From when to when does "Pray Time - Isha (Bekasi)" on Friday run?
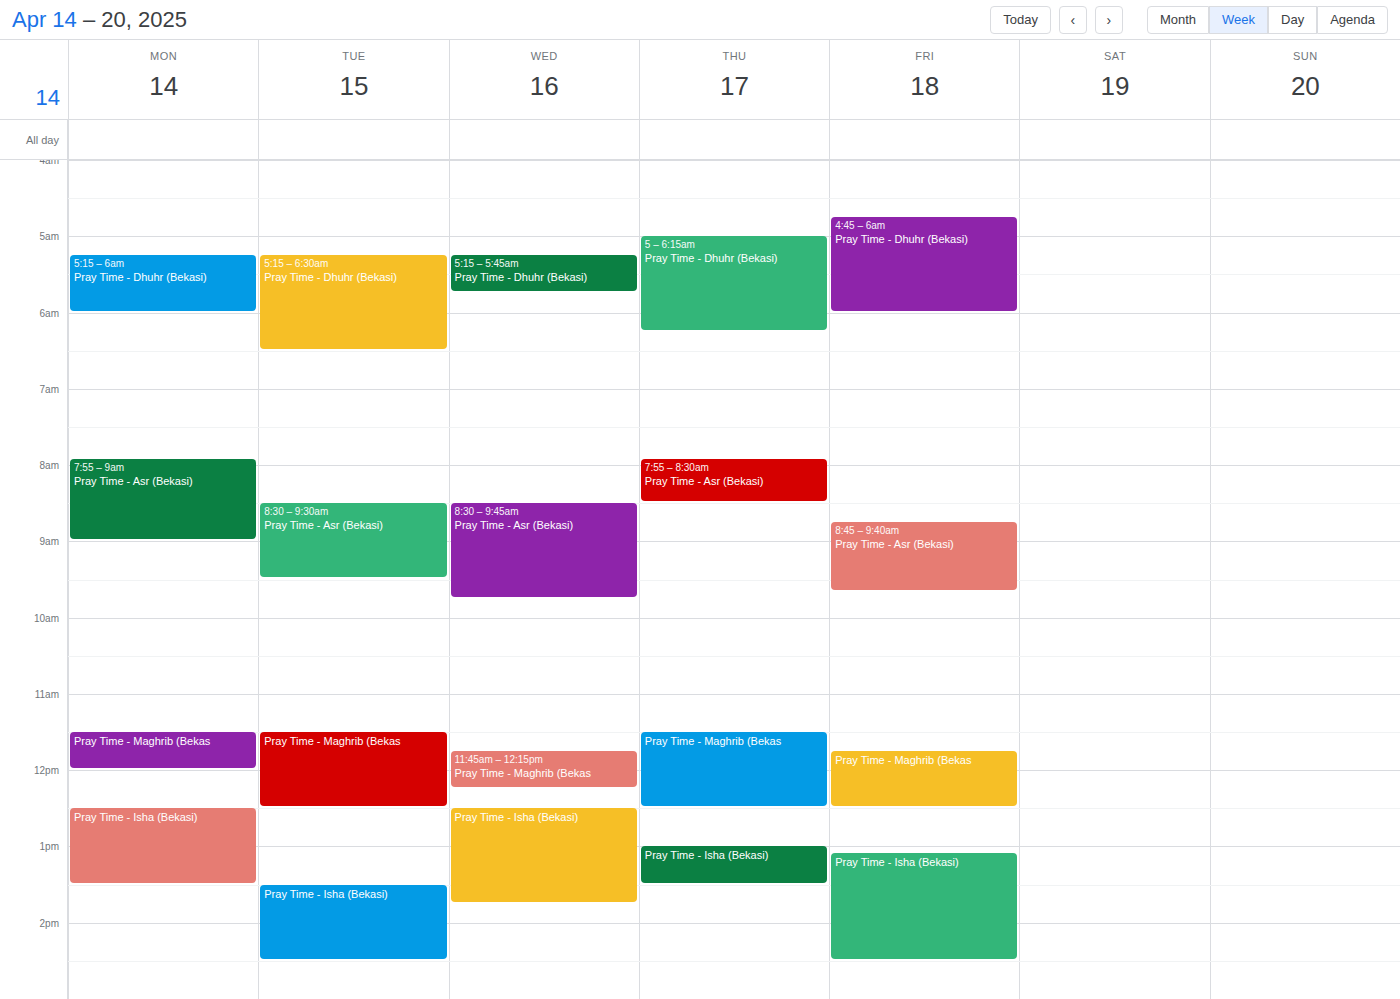
1:05 PM to 2:30 PM